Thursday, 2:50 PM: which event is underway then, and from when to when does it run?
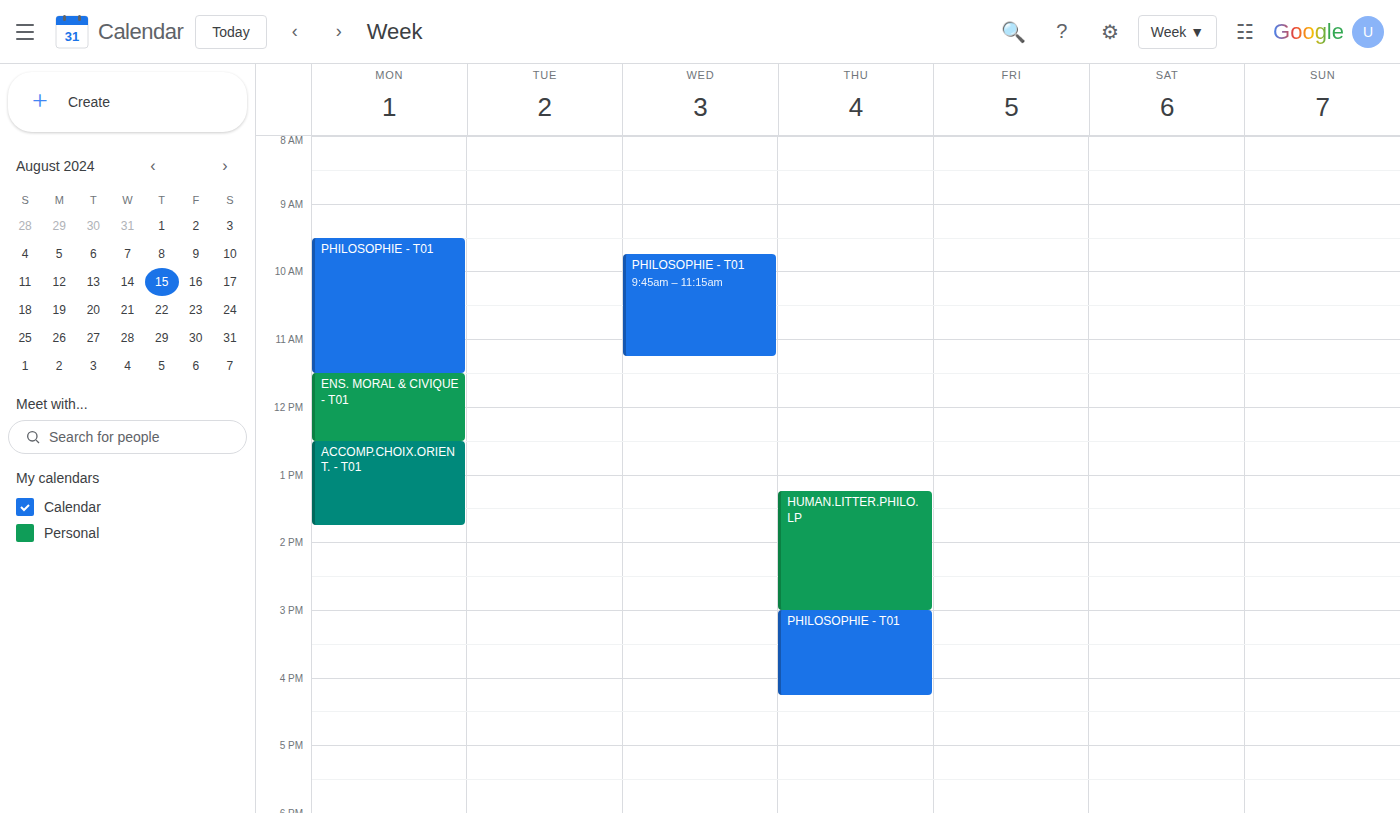
"HUMAN.LITTER.PHILO. LP", 1:15 PM to 3:00 PM